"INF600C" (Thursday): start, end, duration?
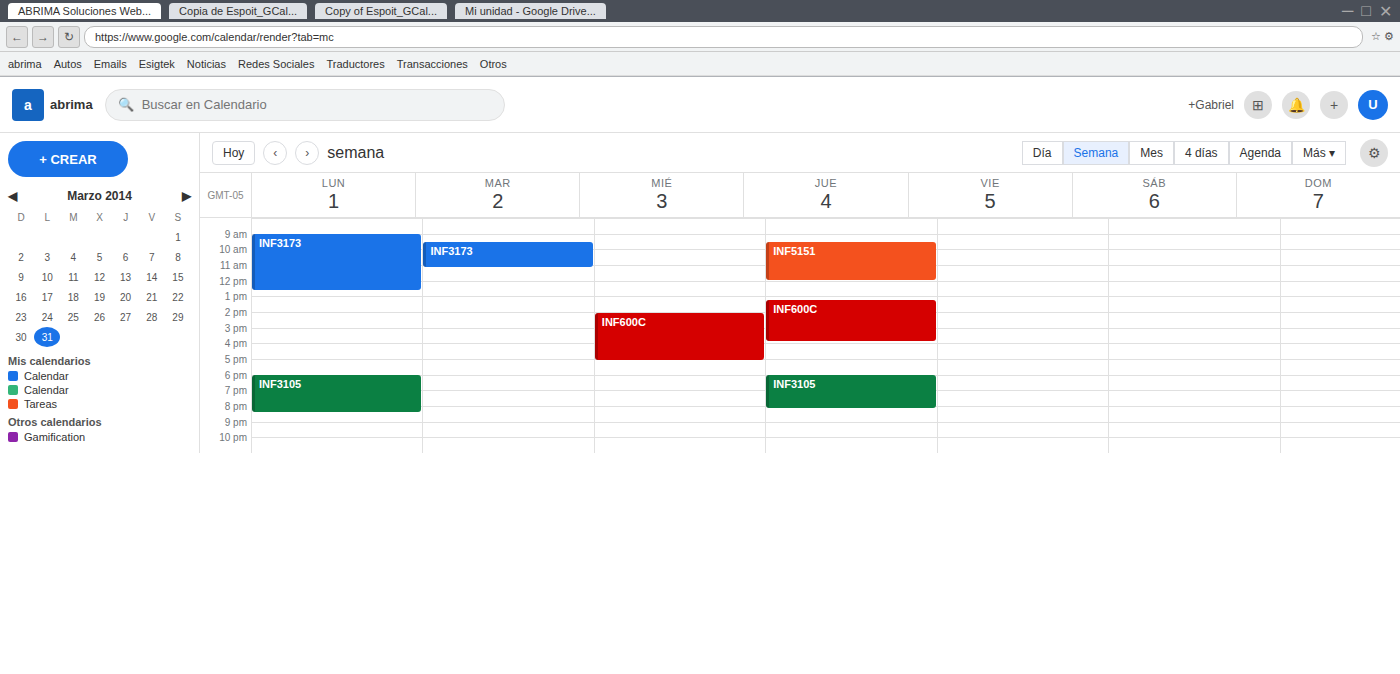
1:15 PM to 4:00 PM, 2 hours 45 minutes